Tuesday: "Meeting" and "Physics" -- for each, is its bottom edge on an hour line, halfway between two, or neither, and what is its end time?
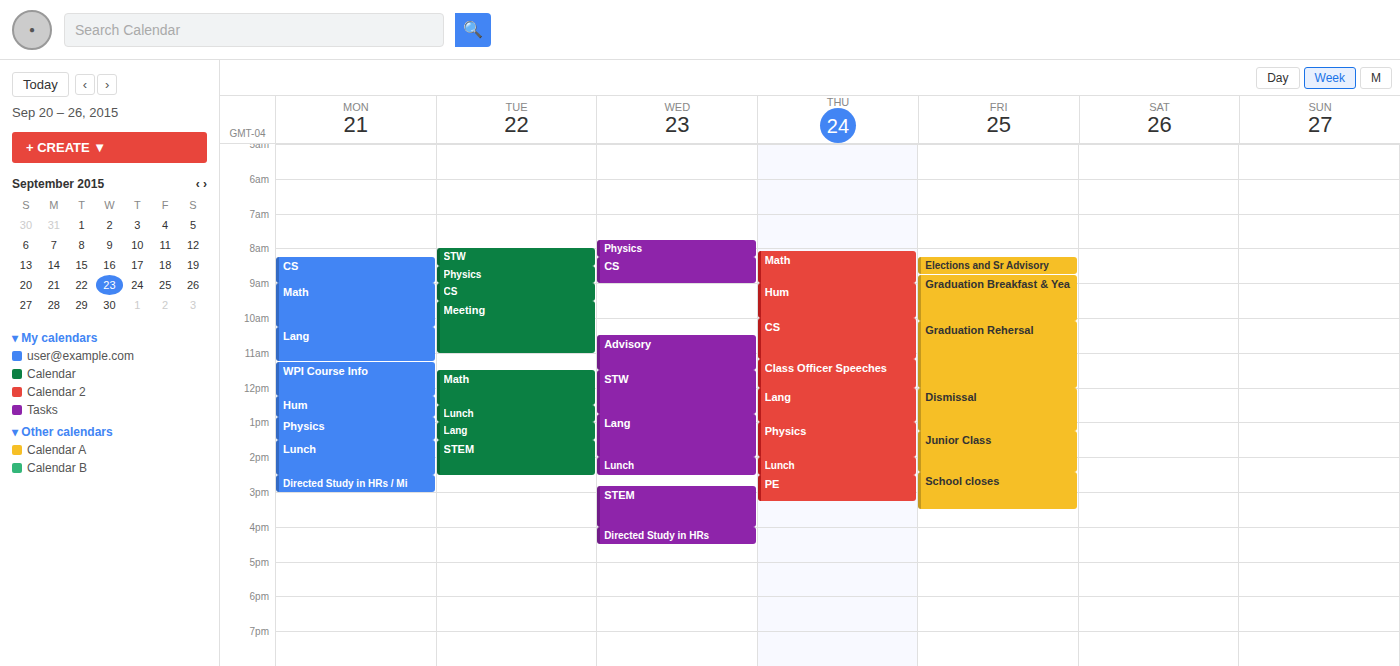
"Meeting": 11:00 AM, exactly on the 11 AM line. "Physics": 9:00 AM, exactly on the 9 AM line.